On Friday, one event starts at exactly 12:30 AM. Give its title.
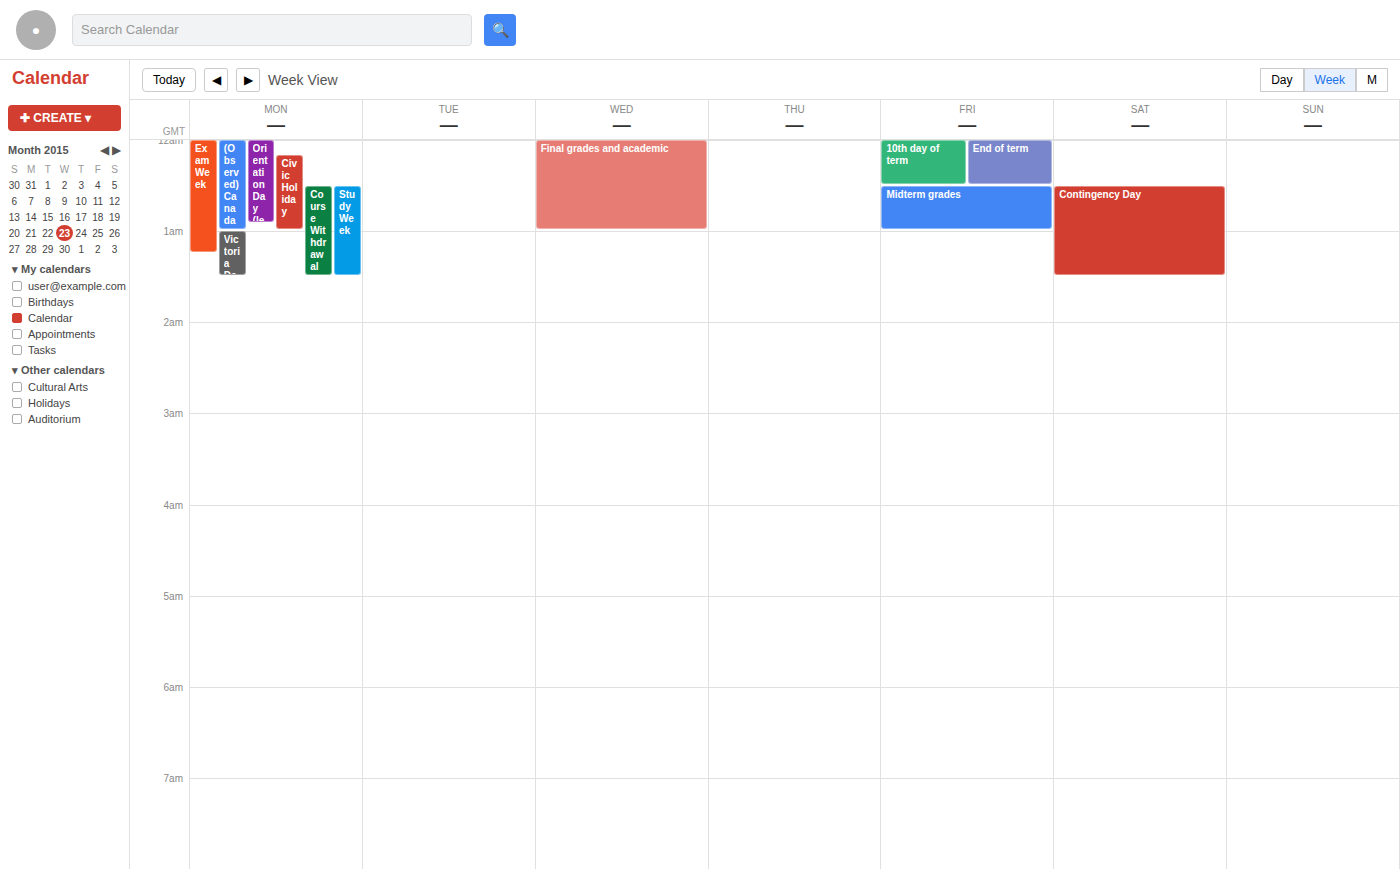
"Midterm grades"